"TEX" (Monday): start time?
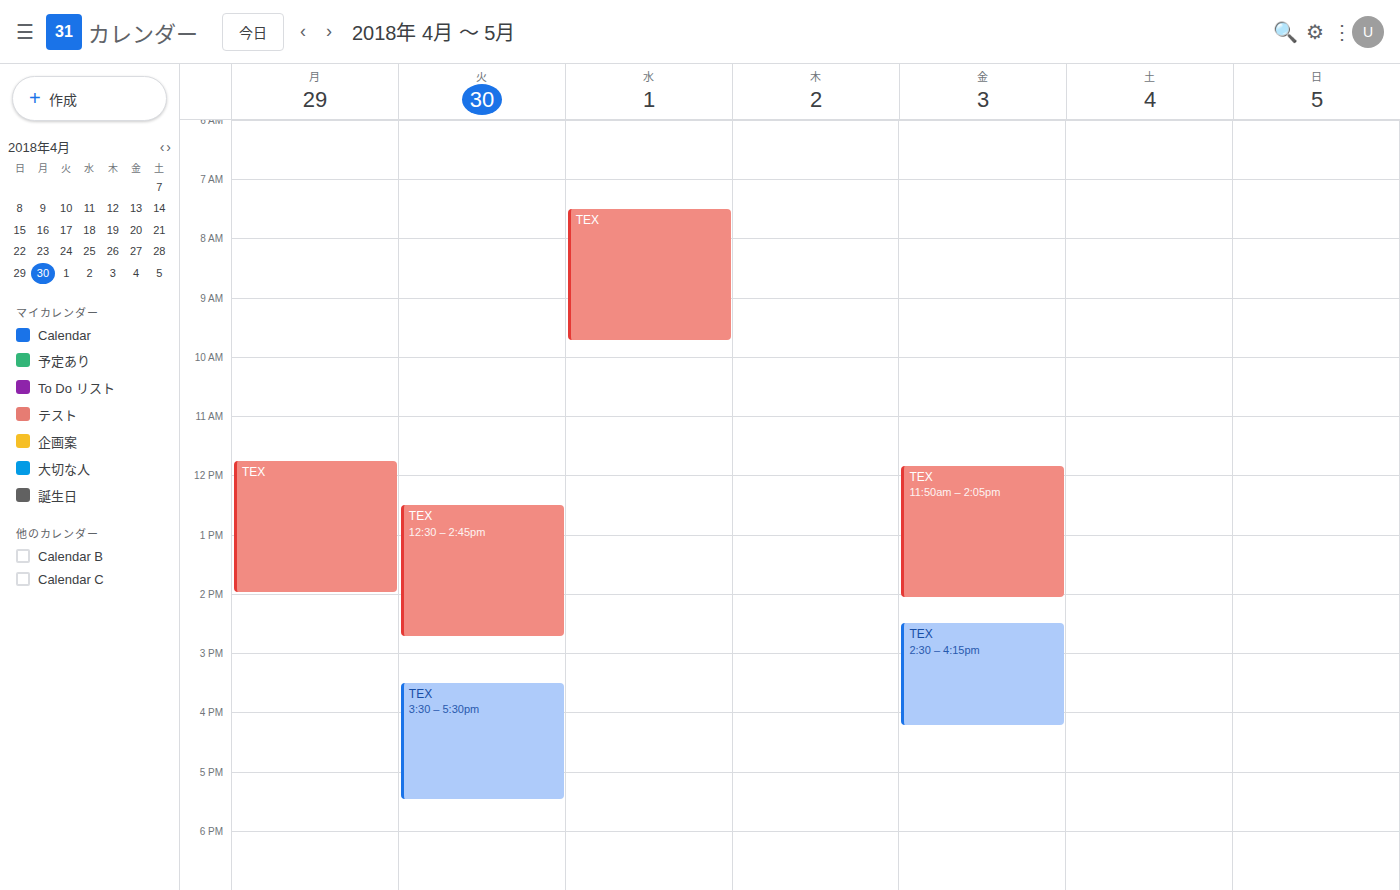
11:45 AM